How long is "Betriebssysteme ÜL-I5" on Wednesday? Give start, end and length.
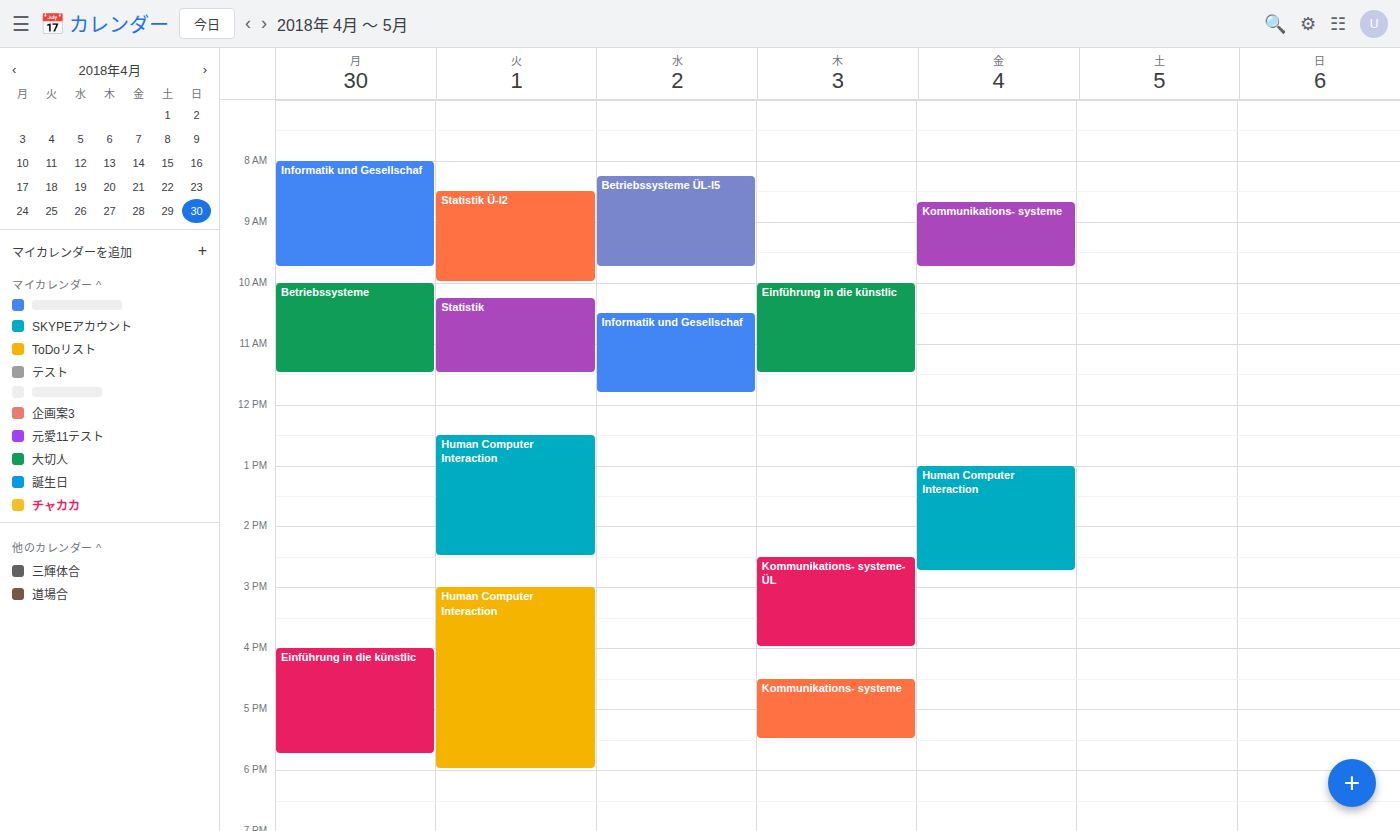
8:15 AM to 9:45 AM, 1 hour 30 minutes